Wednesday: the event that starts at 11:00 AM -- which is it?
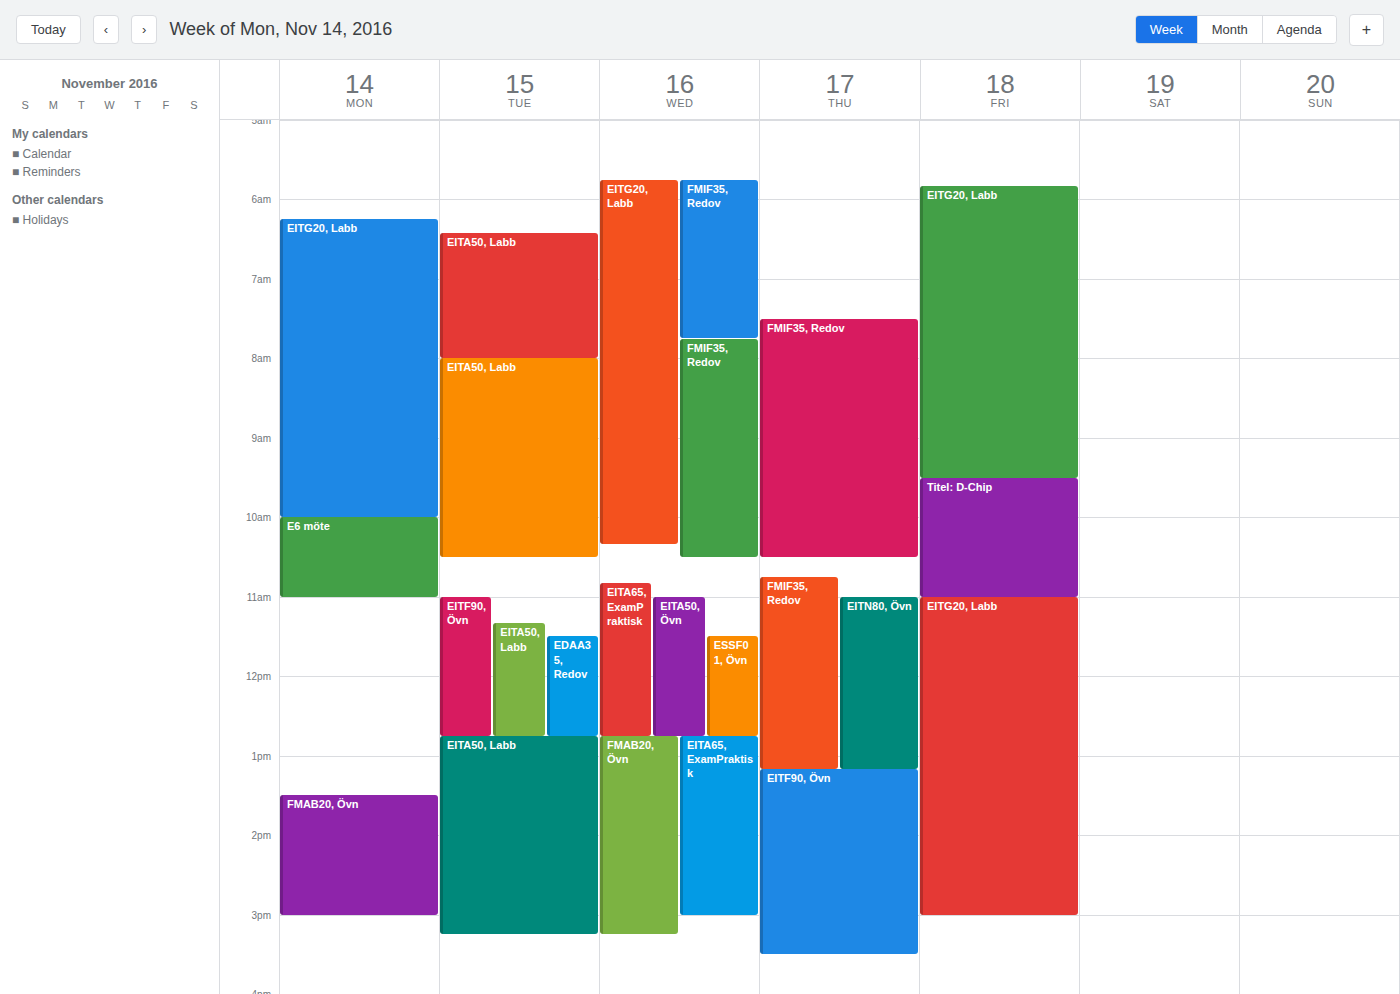
"EITA50, Övn"